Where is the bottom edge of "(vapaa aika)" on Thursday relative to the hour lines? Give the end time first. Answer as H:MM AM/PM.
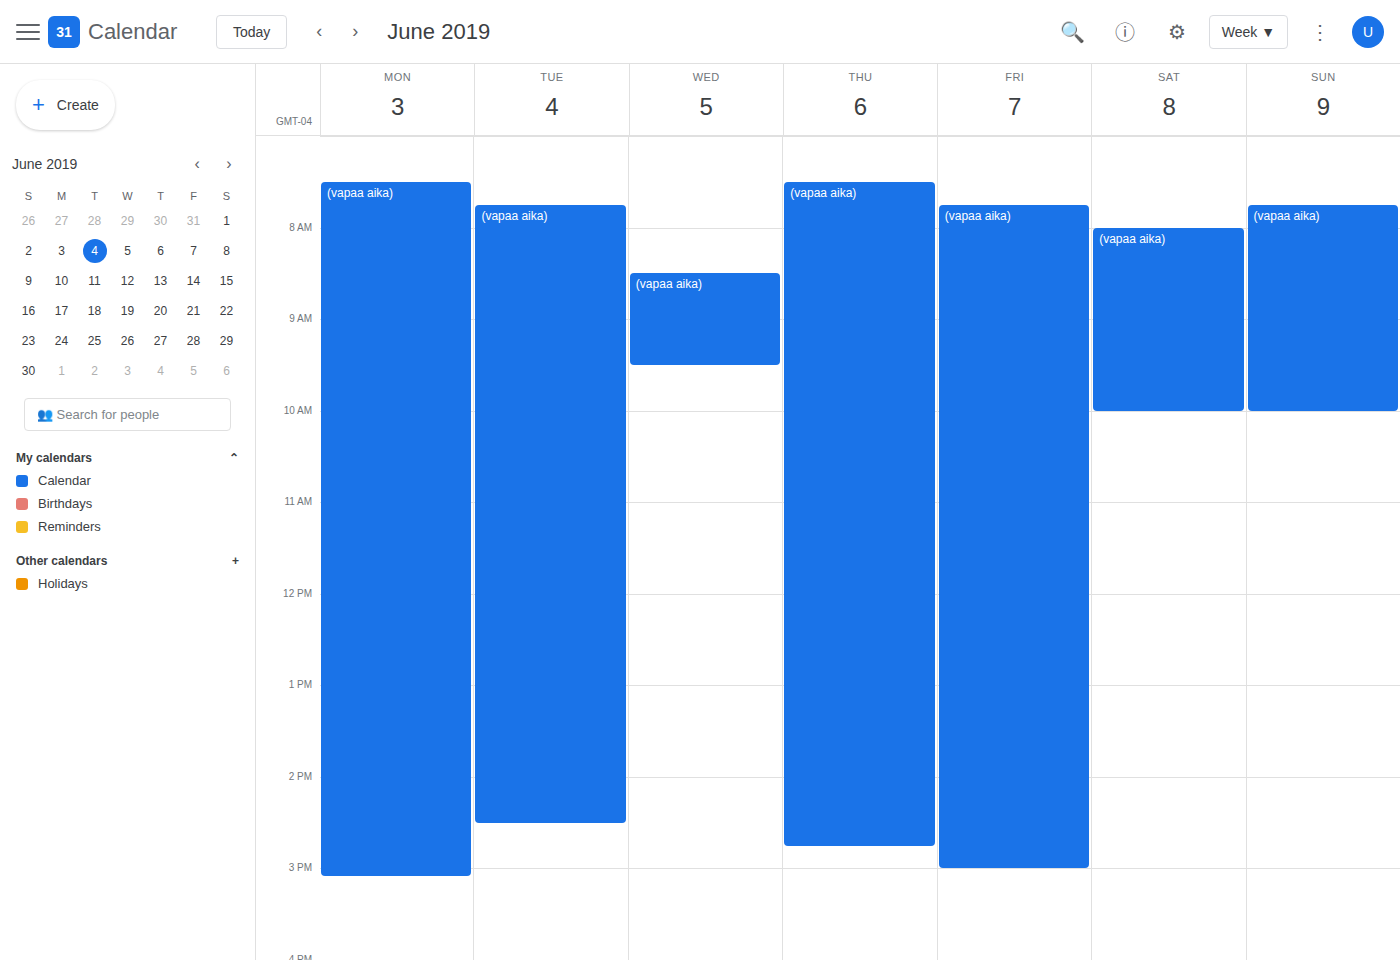
2:45 PM -- neither: three quarters of the way from the 2 PM line to the 3 PM line.